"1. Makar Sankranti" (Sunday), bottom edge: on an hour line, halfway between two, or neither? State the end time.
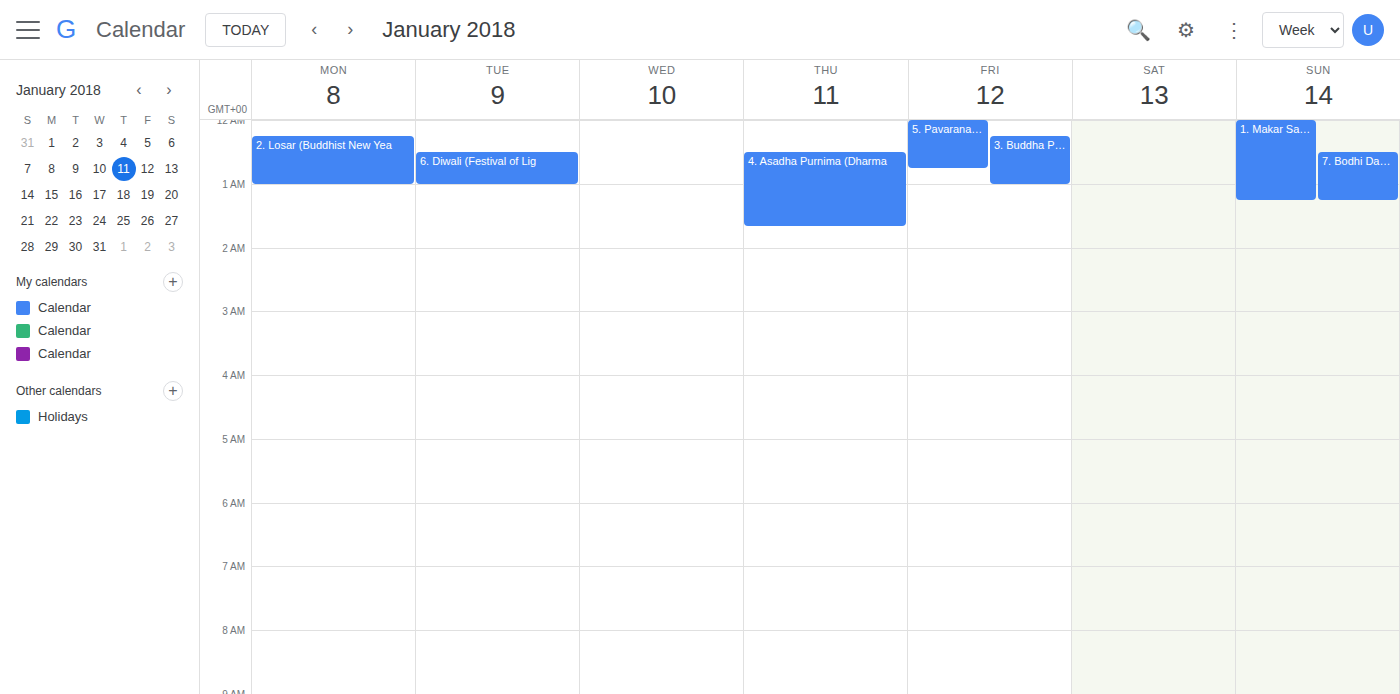
1:15 AM -- neither: a quarter of the way from the 1 AM line to the 2 AM line.